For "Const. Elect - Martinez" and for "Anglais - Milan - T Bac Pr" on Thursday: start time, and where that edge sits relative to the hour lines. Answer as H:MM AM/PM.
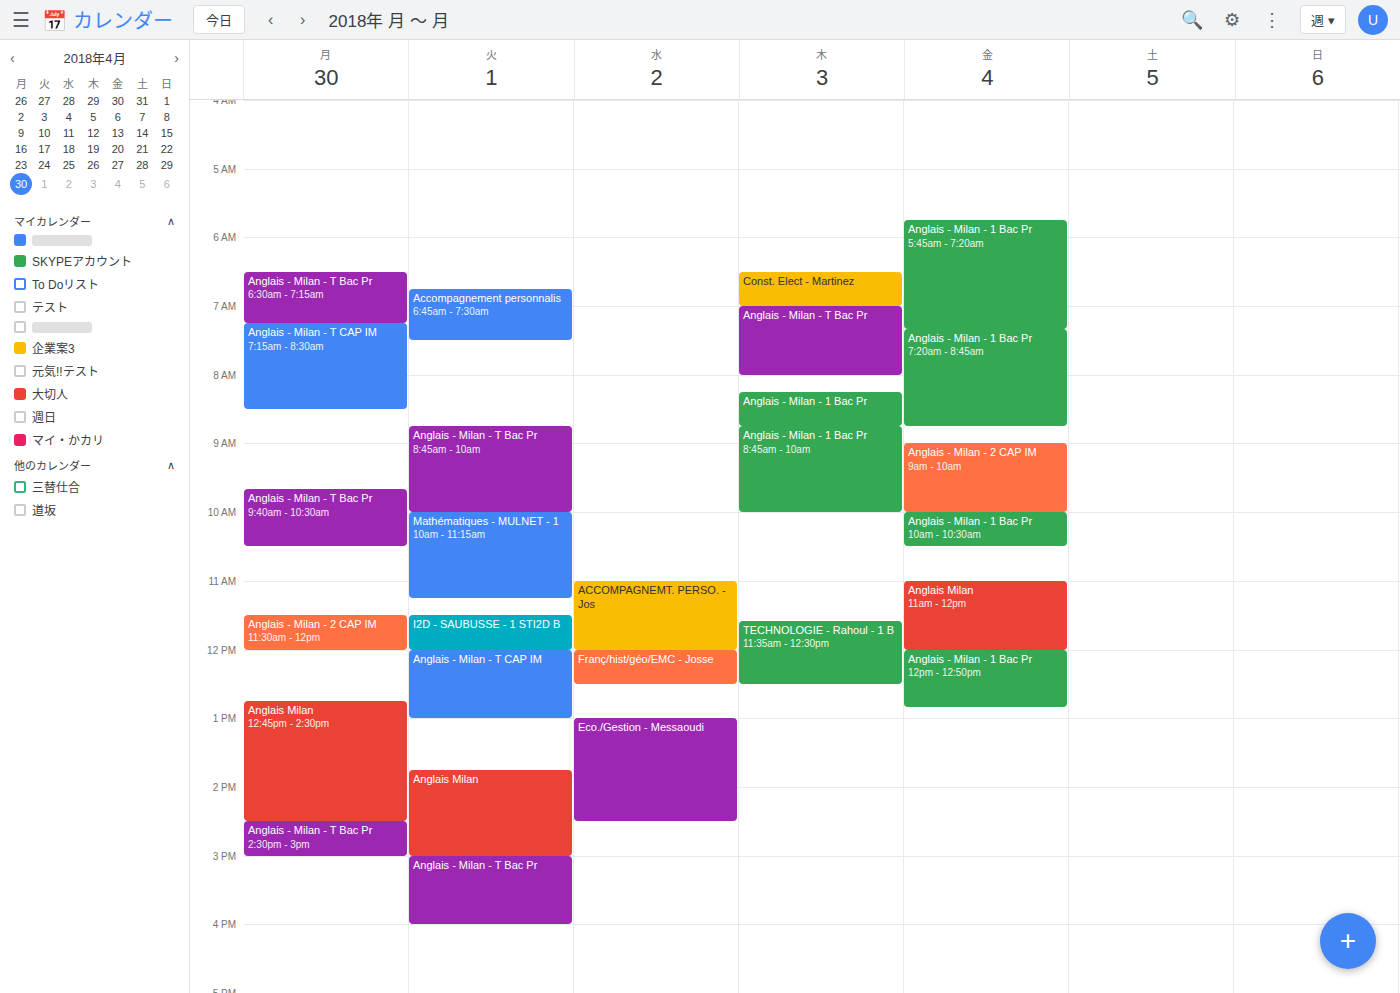
"Const. Elect - Martinez": 6:30 AM, halfway between the 6 AM and 7 AM lines. "Anglais - Milan - T Bac Pr": 7:00 AM, exactly on the 7 AM line.